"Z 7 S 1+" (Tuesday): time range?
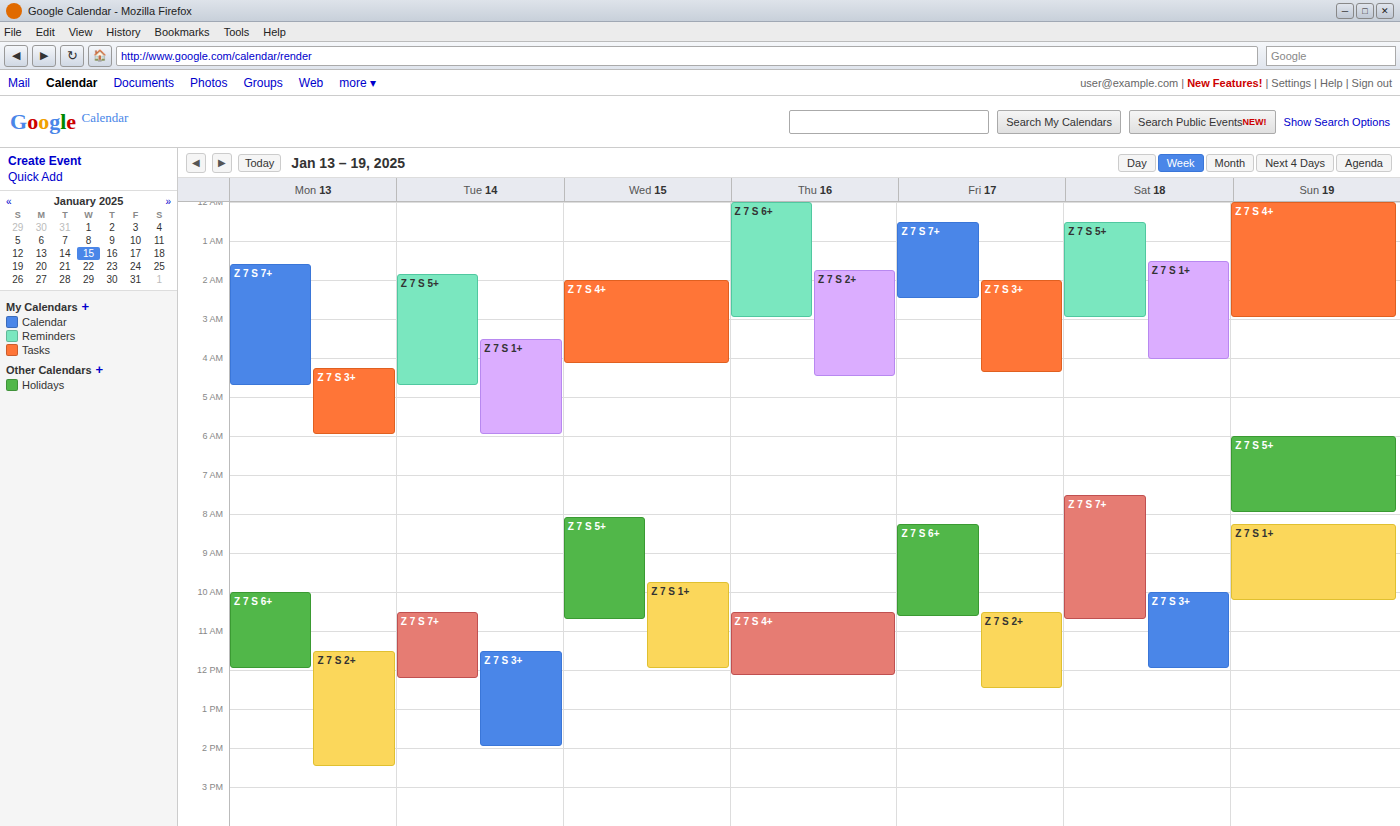
3:30 AM to 6:00 AM